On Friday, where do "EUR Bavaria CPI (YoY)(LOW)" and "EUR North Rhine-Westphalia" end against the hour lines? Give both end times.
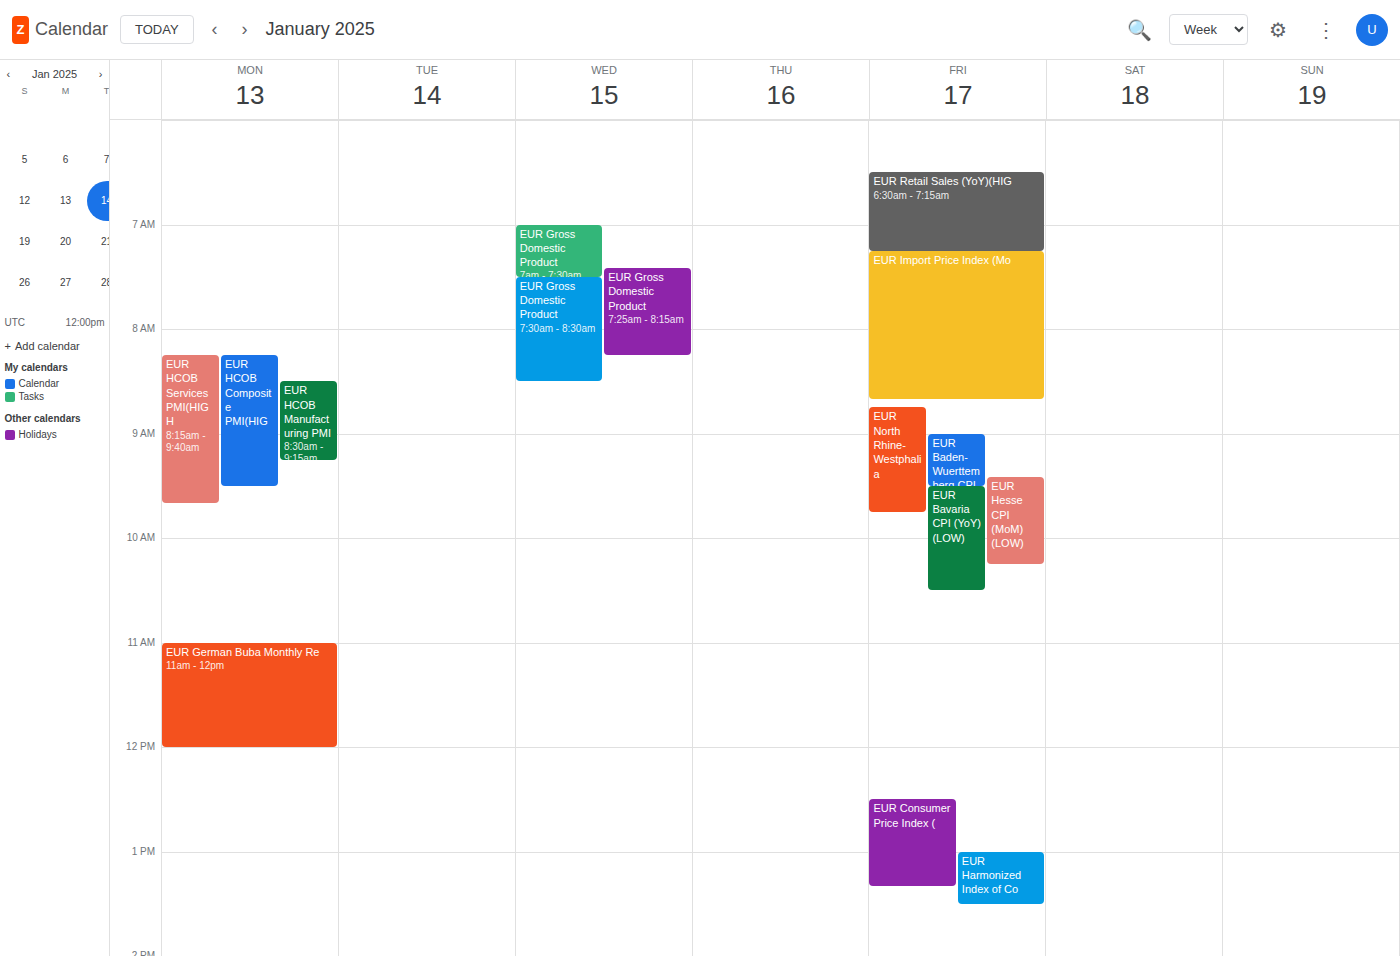
"EUR Bavaria CPI (YoY)(LOW)": 10:30 AM, halfway between the 10 AM and 11 AM lines. "EUR North Rhine-Westphalia": 9:45 AM, neither: three quarters of the way from the 9 AM line to the 10 AM line.